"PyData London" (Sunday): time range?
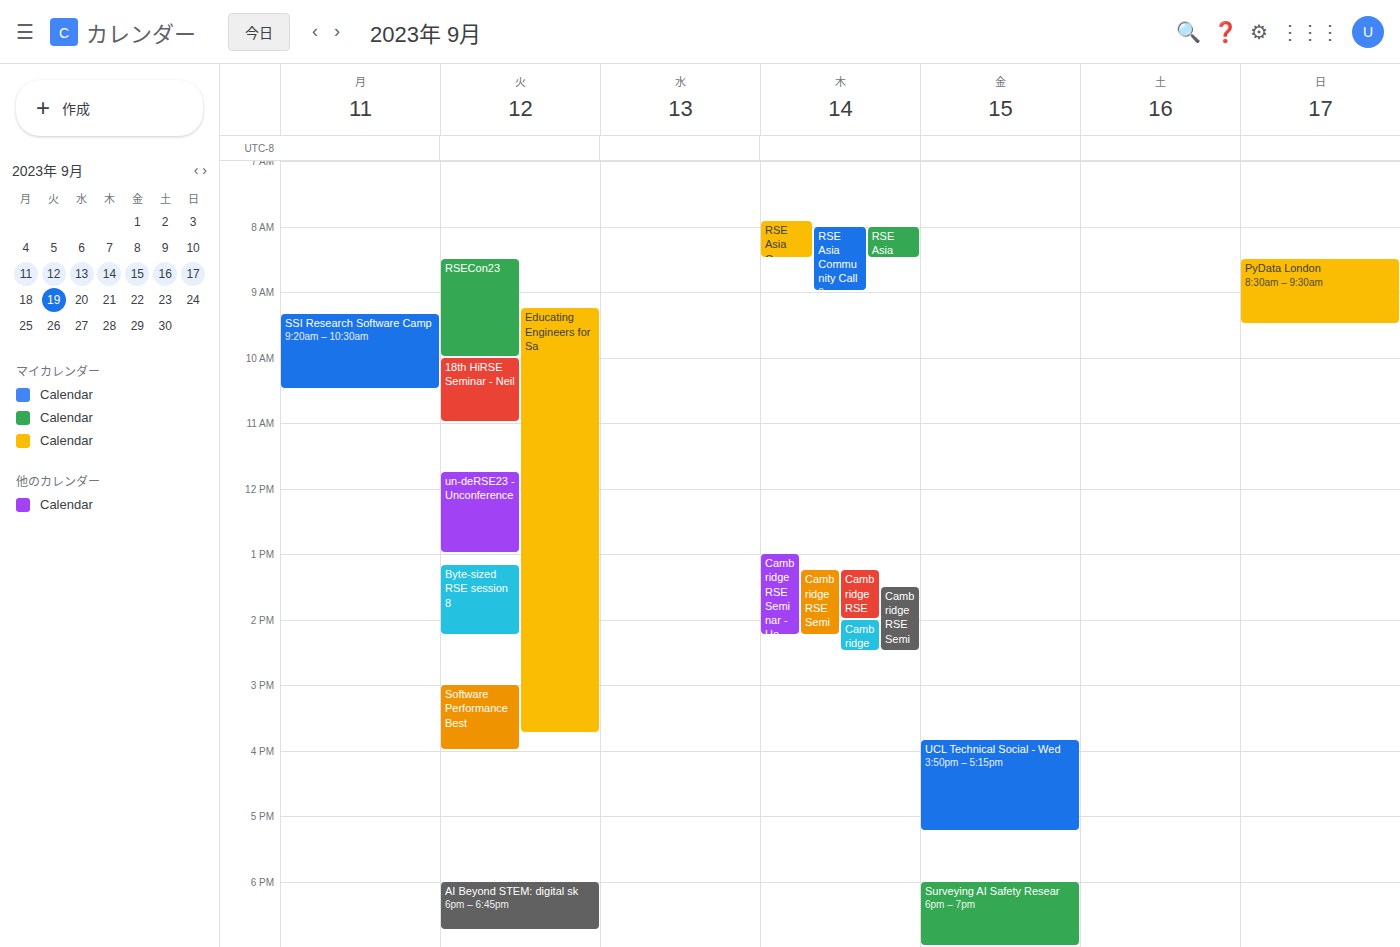
8:30 AM to 9:30 AM